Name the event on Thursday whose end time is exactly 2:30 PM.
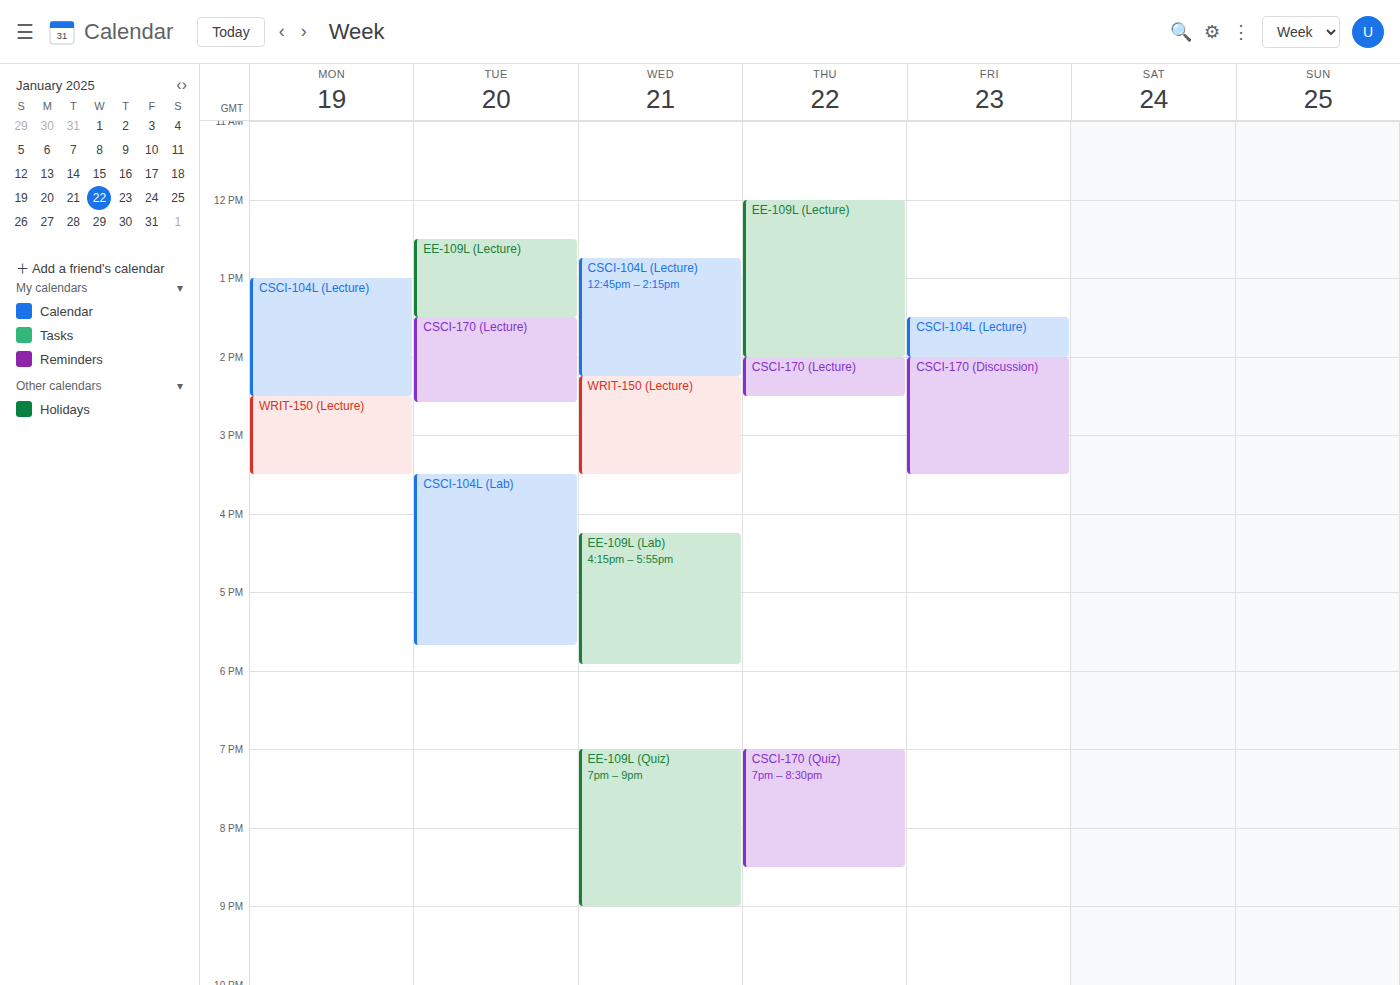
"CSCI-170 (Lecture)"